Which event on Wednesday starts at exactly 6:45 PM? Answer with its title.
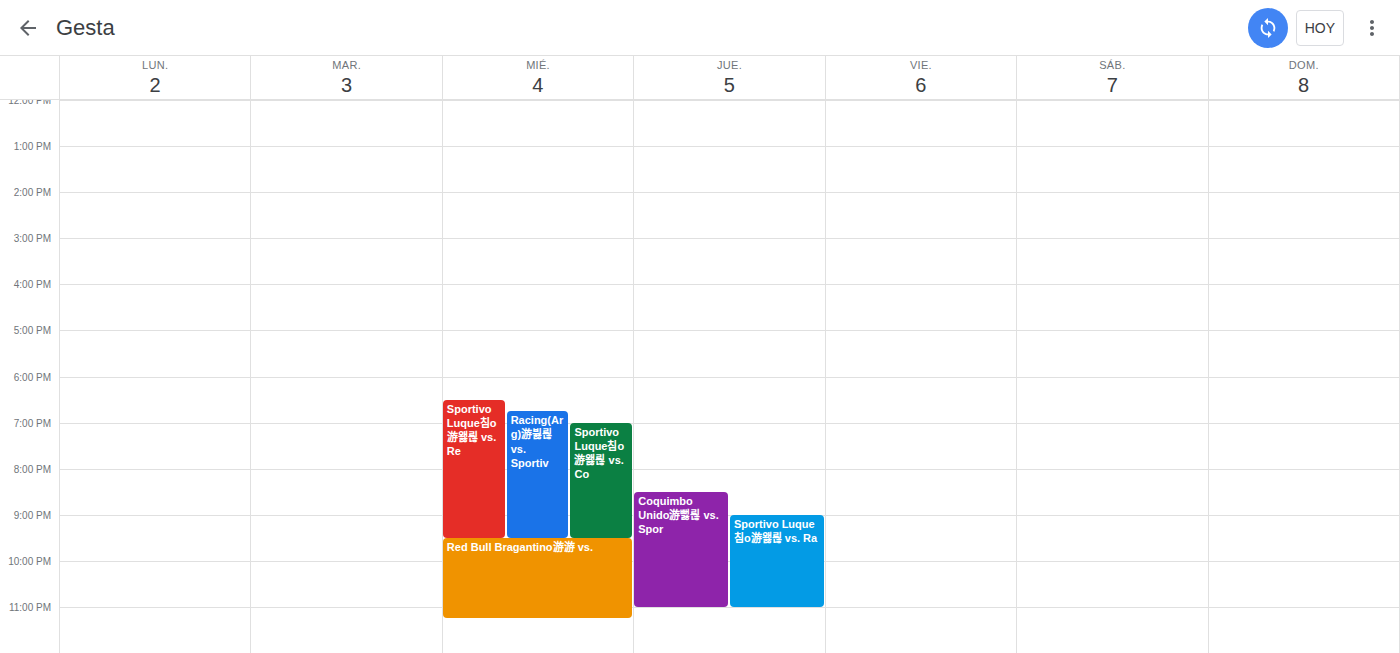
"Racing(Arg)游뷣릖 vs. Sportiv"